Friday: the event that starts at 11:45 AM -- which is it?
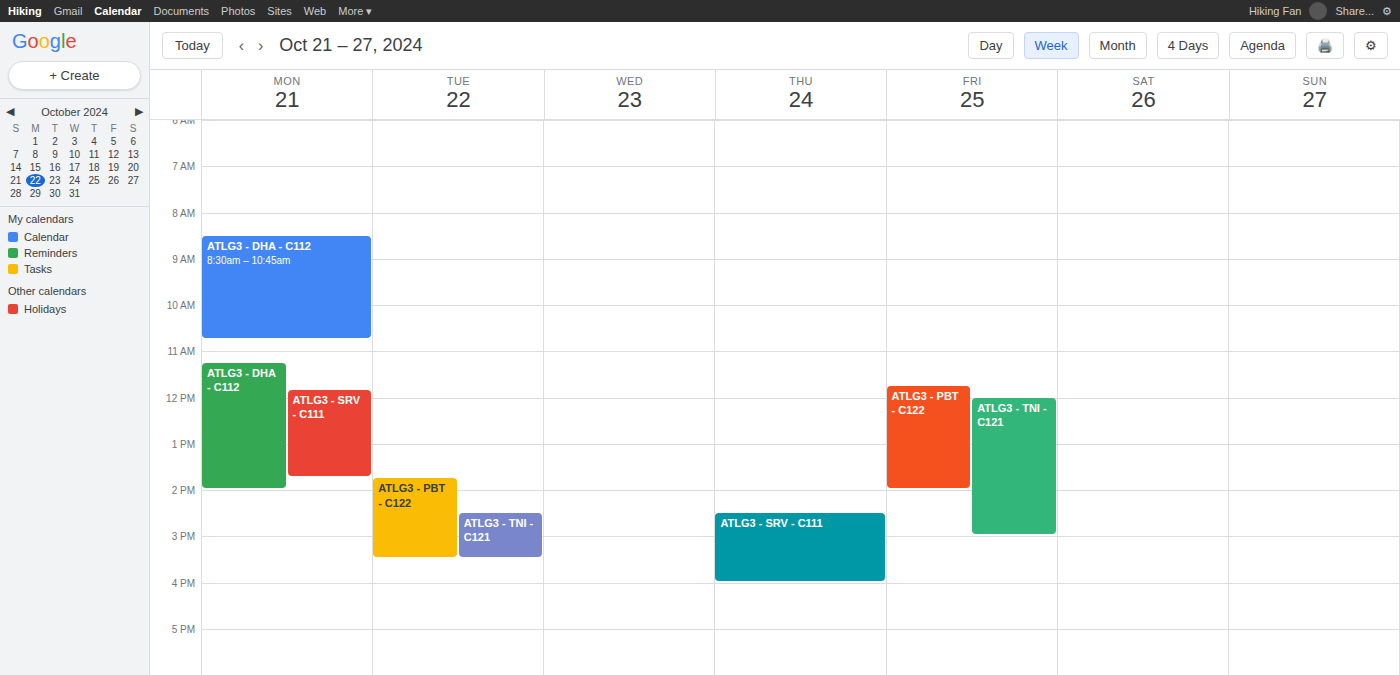
"ATLG3 - PBT - C122"